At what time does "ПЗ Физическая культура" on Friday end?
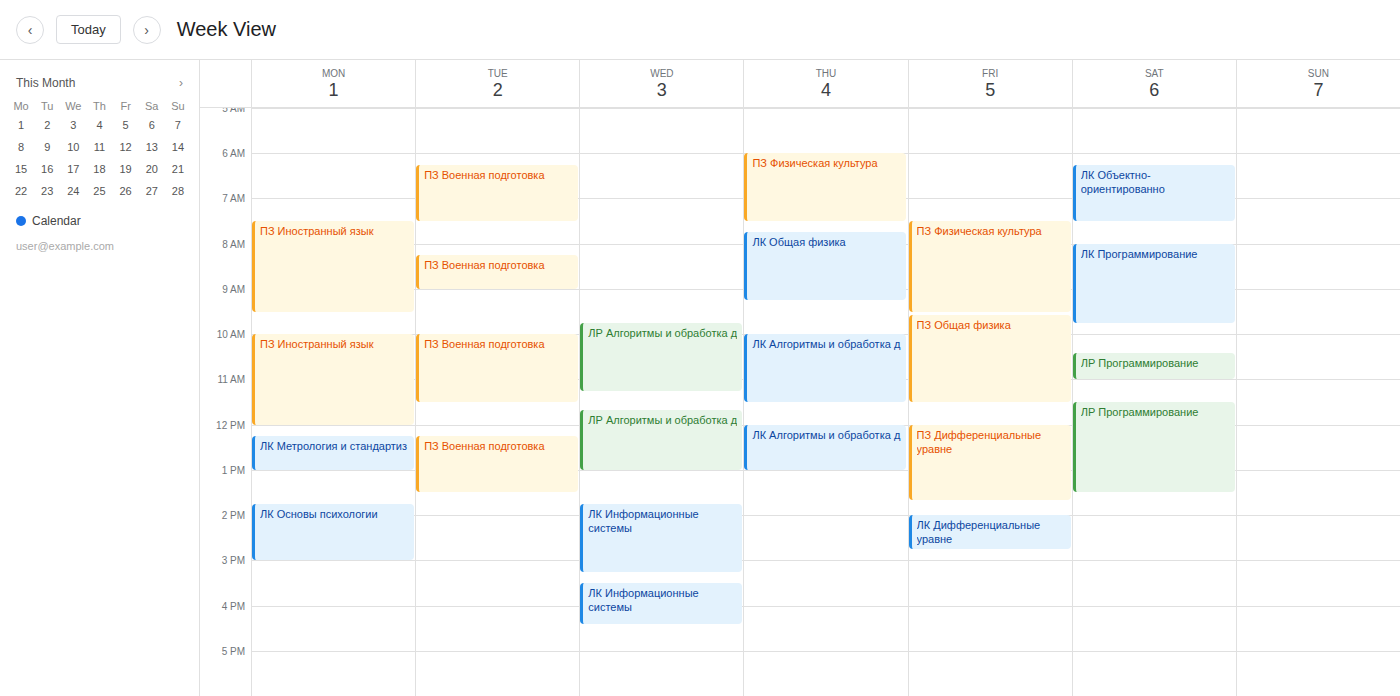
9:30 AM